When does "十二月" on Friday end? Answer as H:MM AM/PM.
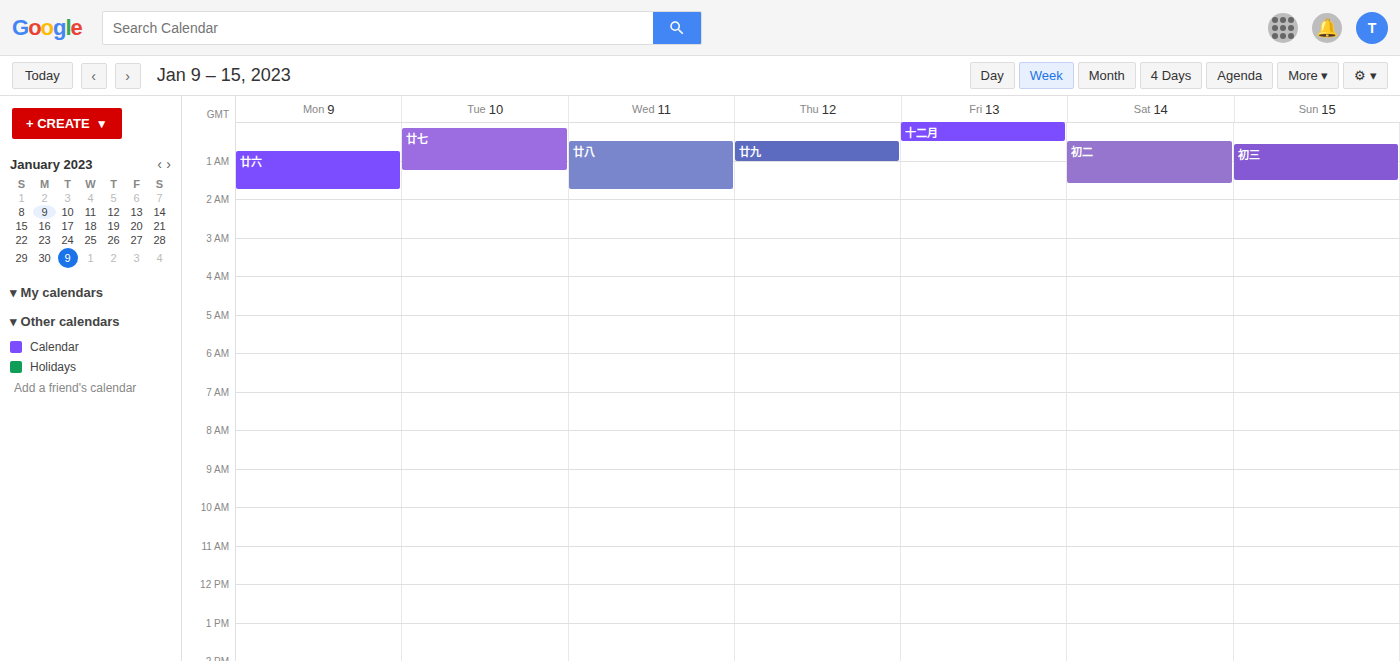
12:30 AM